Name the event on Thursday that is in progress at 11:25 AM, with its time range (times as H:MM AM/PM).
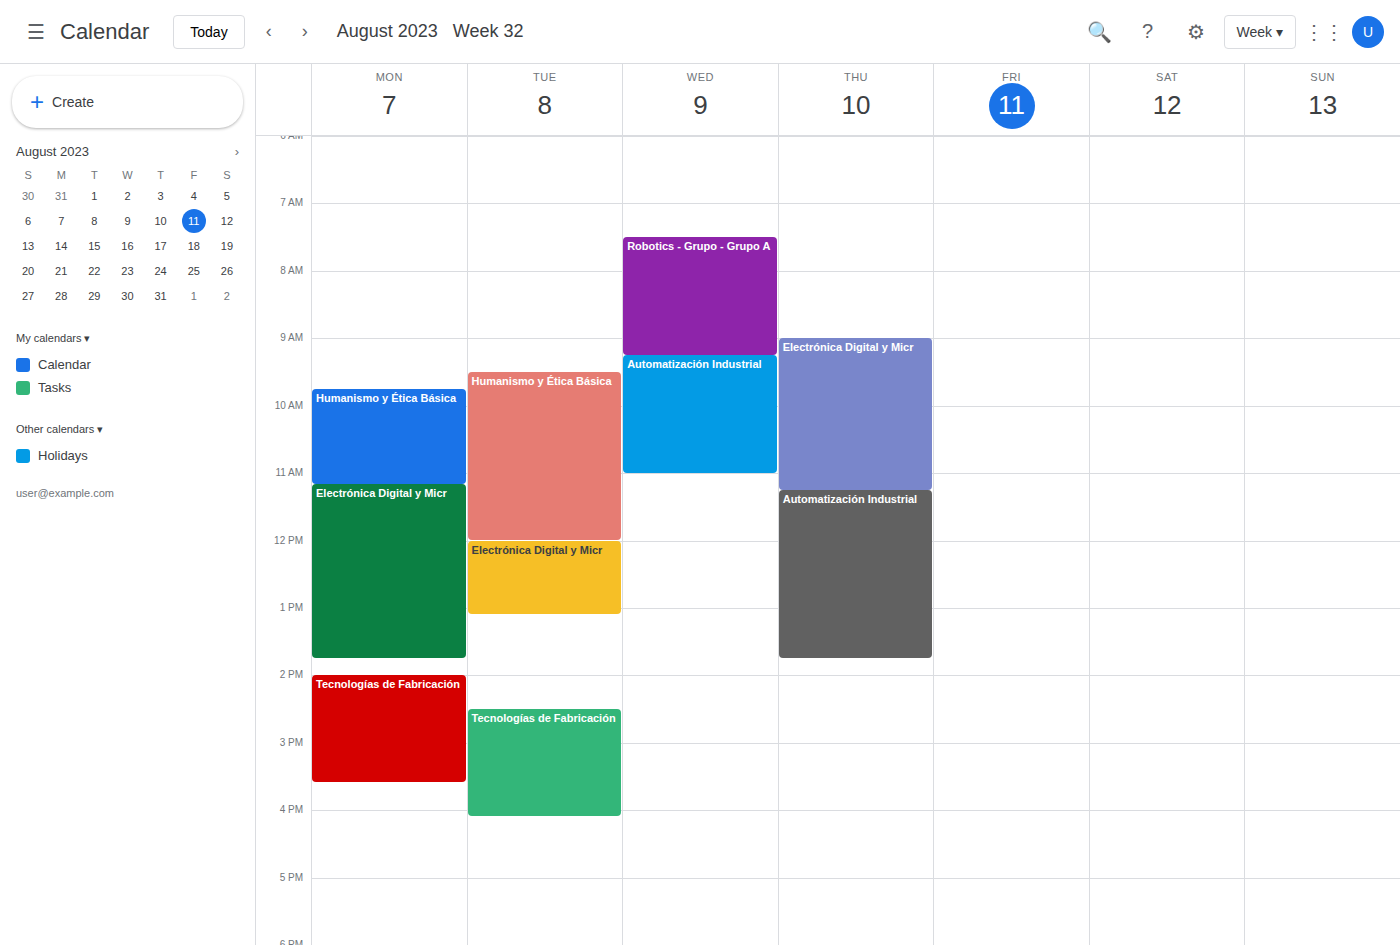
"Automatización Industrial", 11:15 AM to 1:45 PM